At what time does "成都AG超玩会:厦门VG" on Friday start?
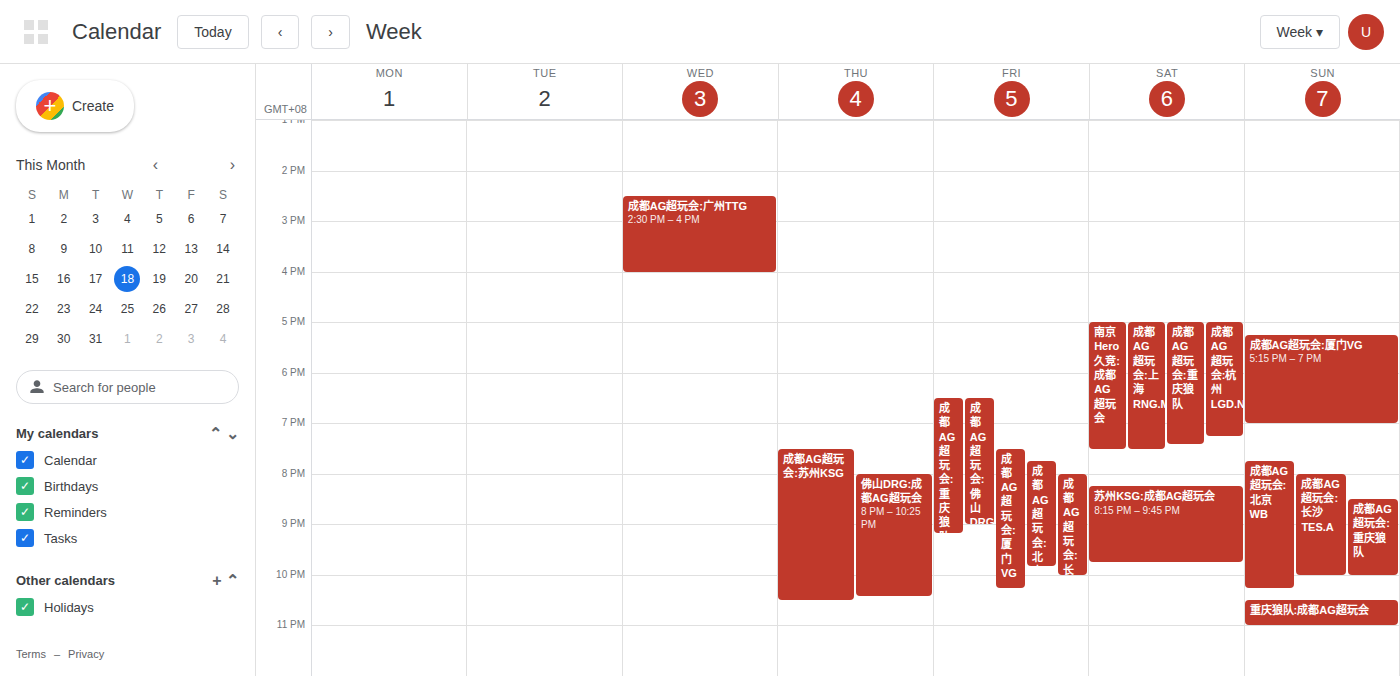
7:30 PM